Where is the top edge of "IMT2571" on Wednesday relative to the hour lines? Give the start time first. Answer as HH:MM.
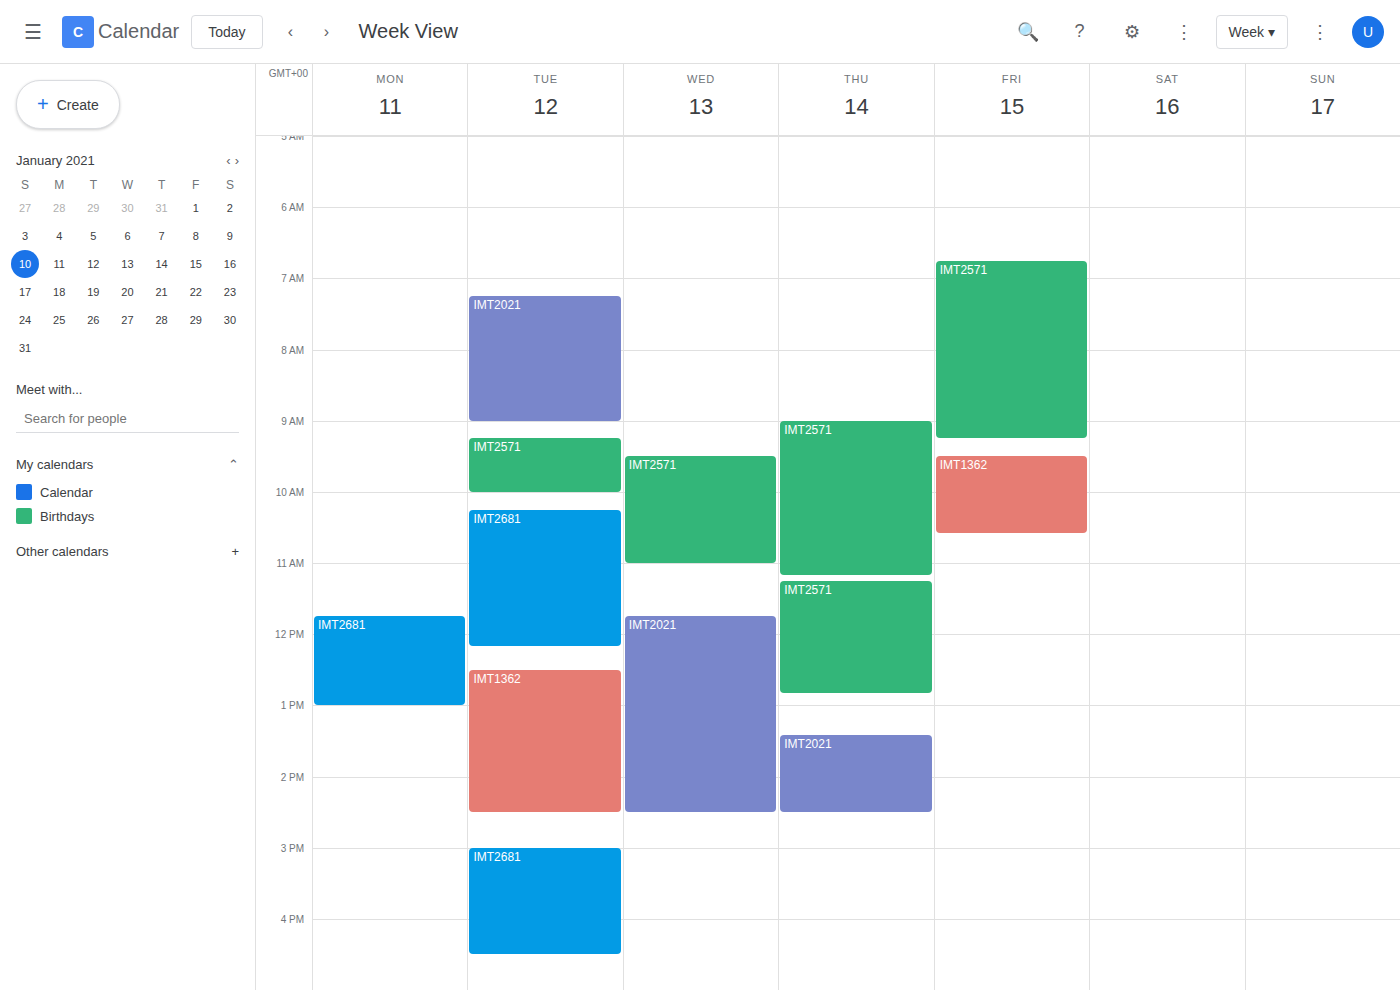
09:30 -- halfway between the 09:00 and 10:00 lines.